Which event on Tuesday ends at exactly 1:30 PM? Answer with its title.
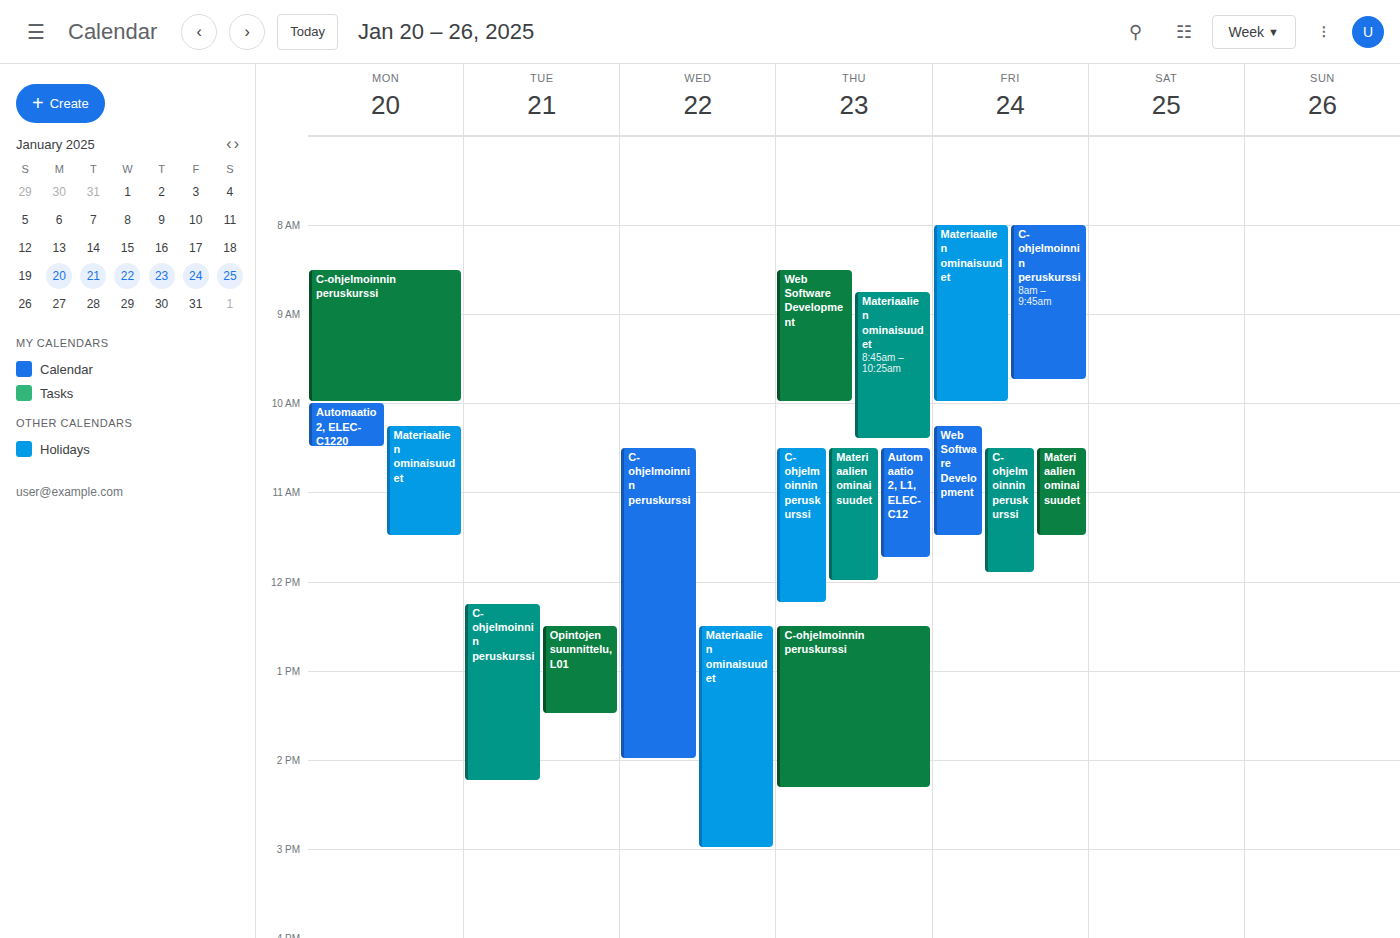
"Opintojen suunnittelu, L01"